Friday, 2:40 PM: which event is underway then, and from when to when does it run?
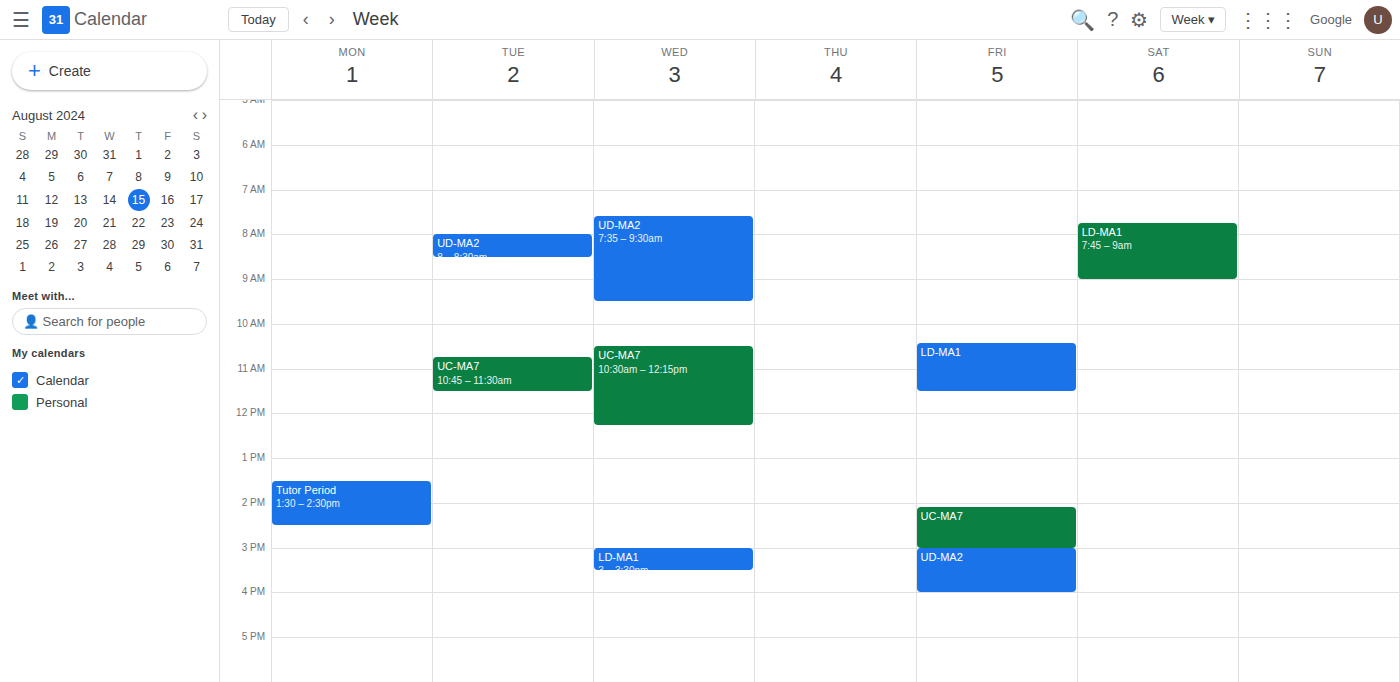
"UC-MA7", 2:05 PM to 3:00 PM